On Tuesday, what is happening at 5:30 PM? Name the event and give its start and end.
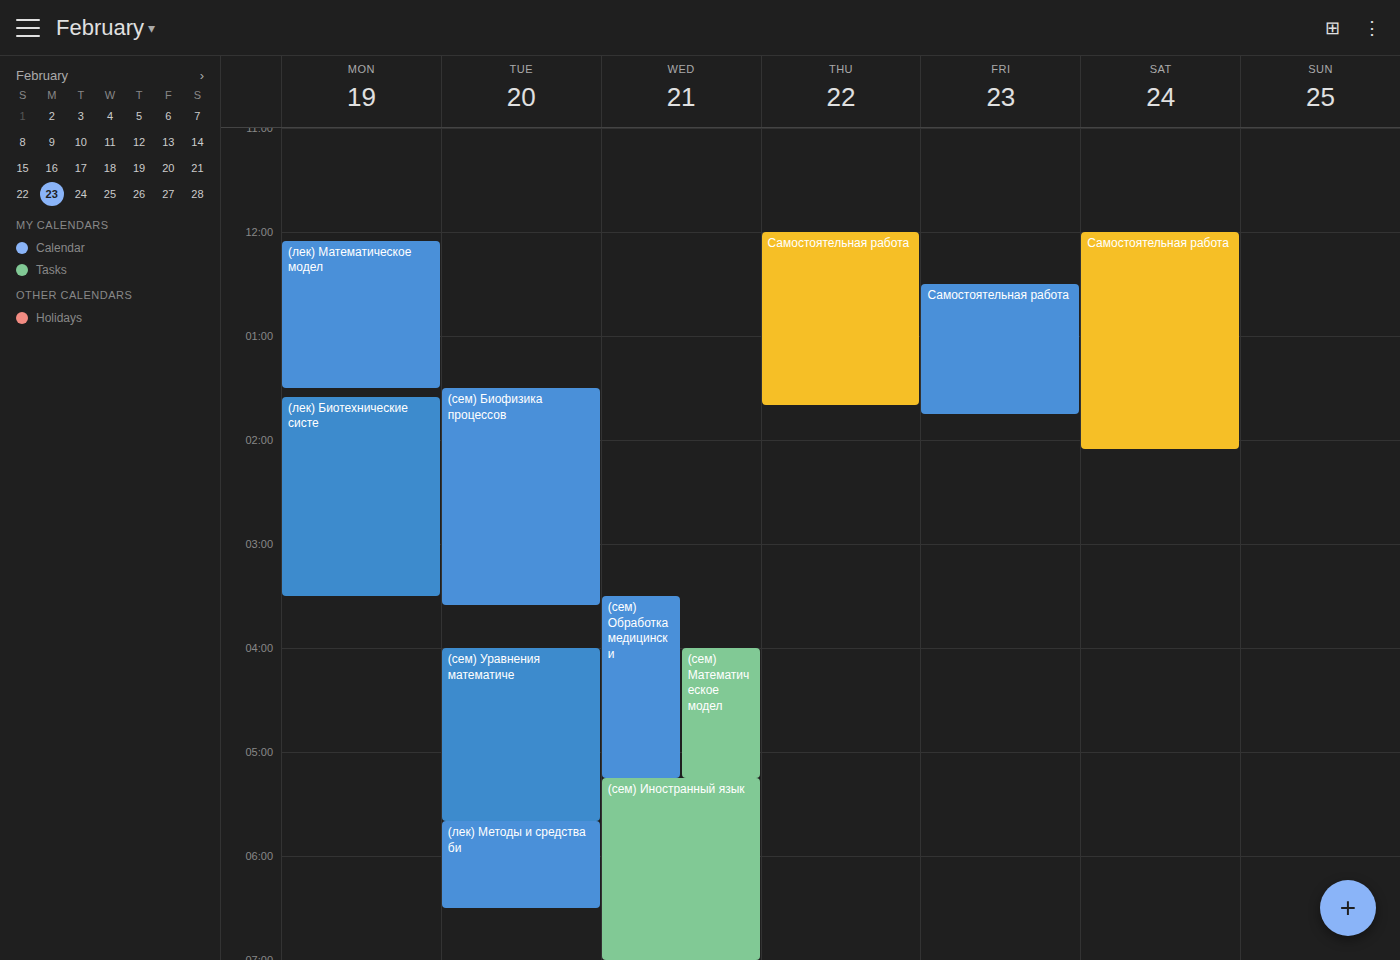
"(сем) Уравнения математиче", 4:00 PM to 5:40 PM